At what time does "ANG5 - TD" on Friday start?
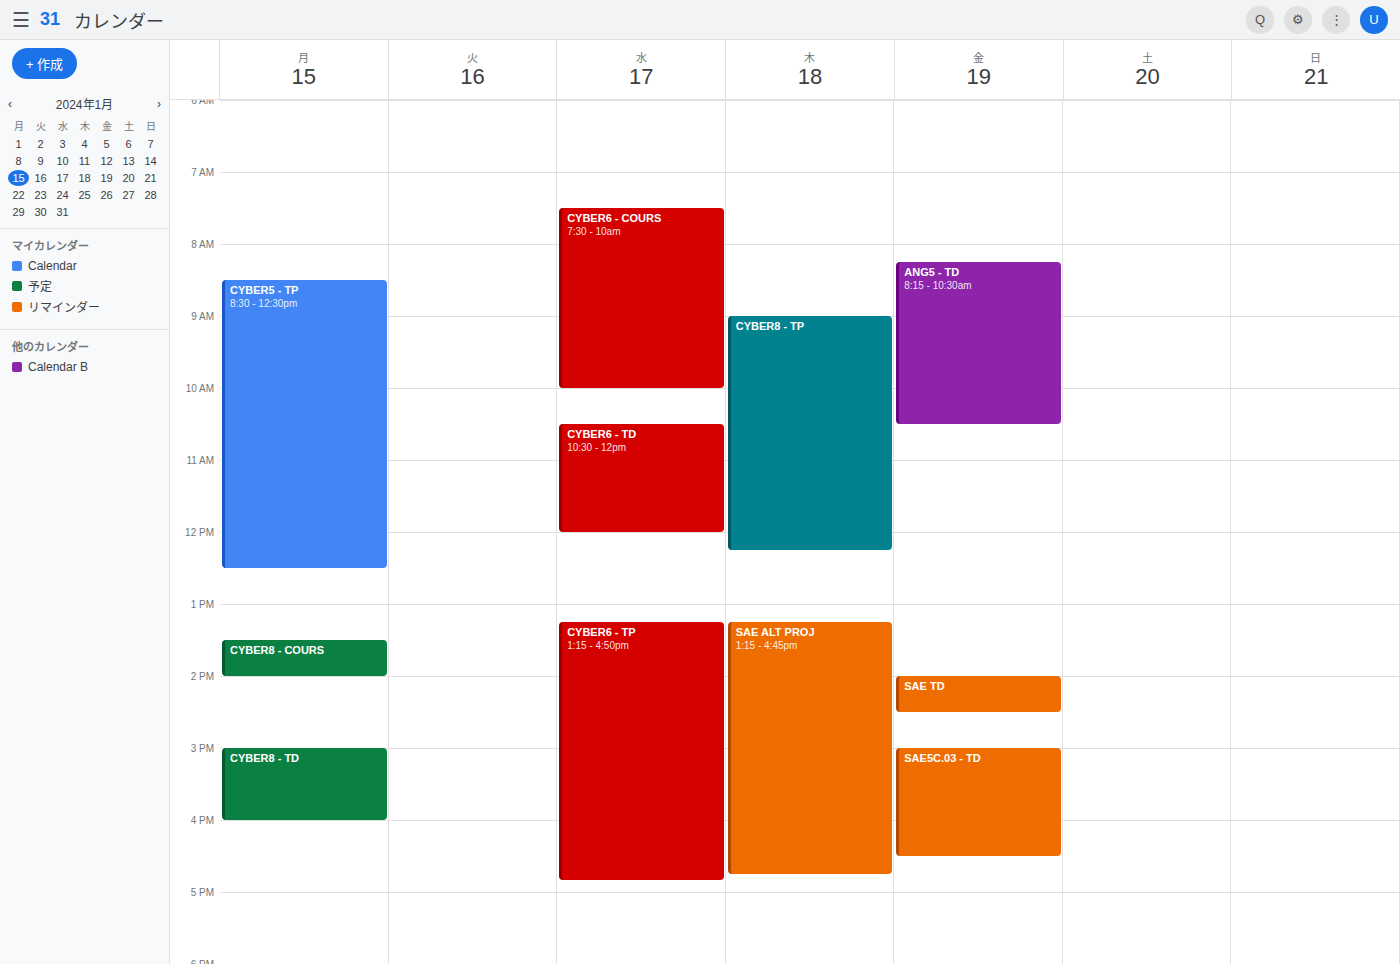
8:15 AM